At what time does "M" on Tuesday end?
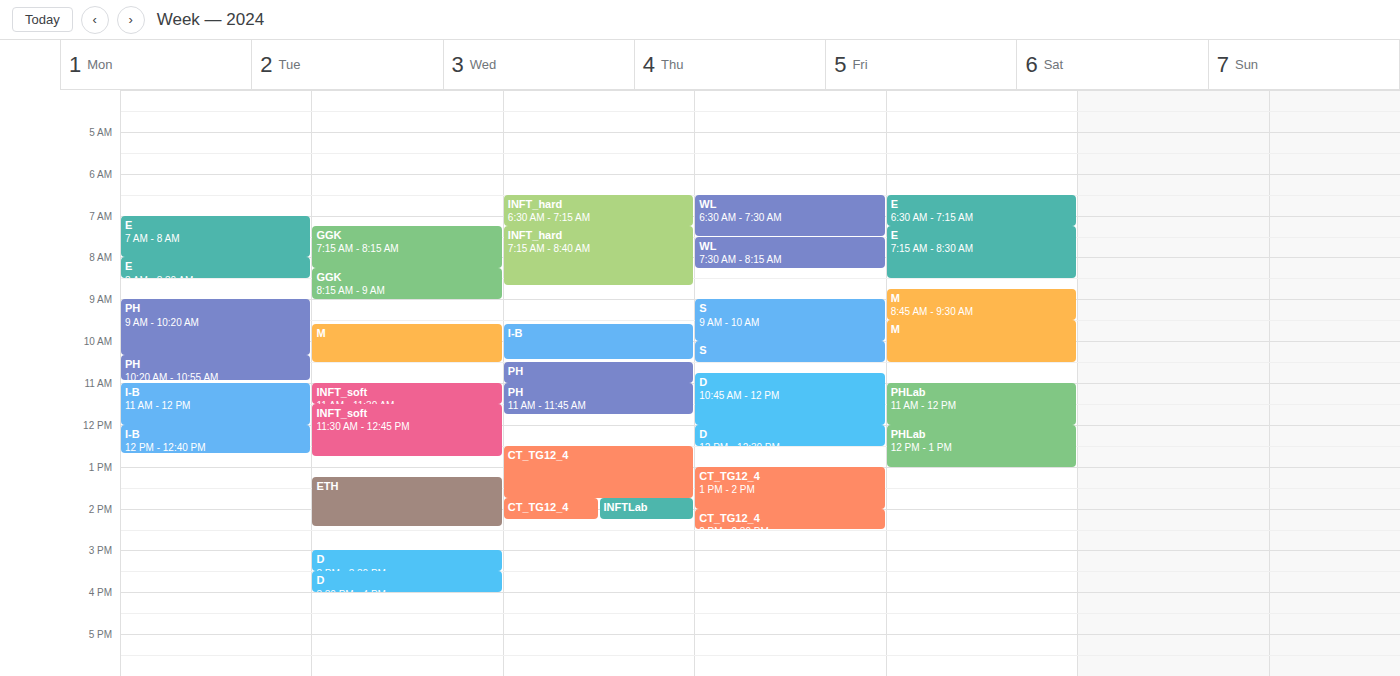
10:30 AM